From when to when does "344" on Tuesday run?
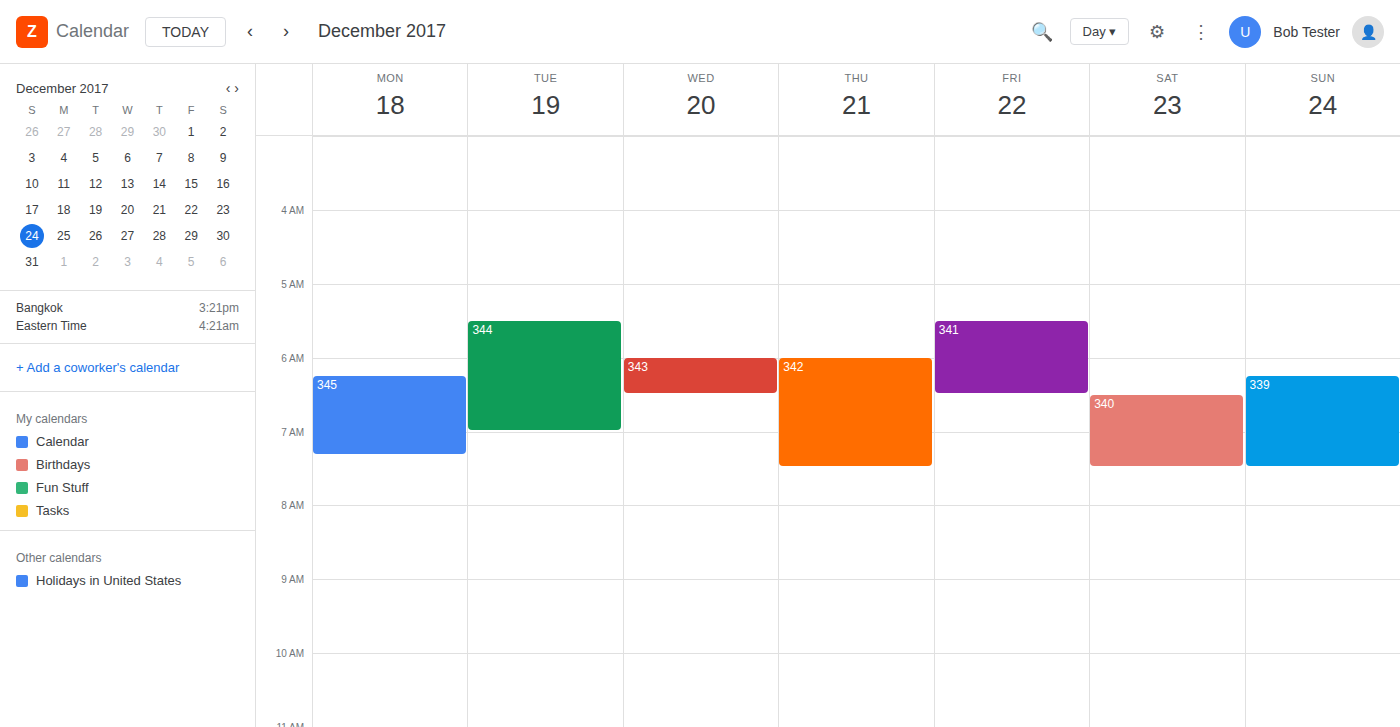
5:30 AM to 7:00 AM